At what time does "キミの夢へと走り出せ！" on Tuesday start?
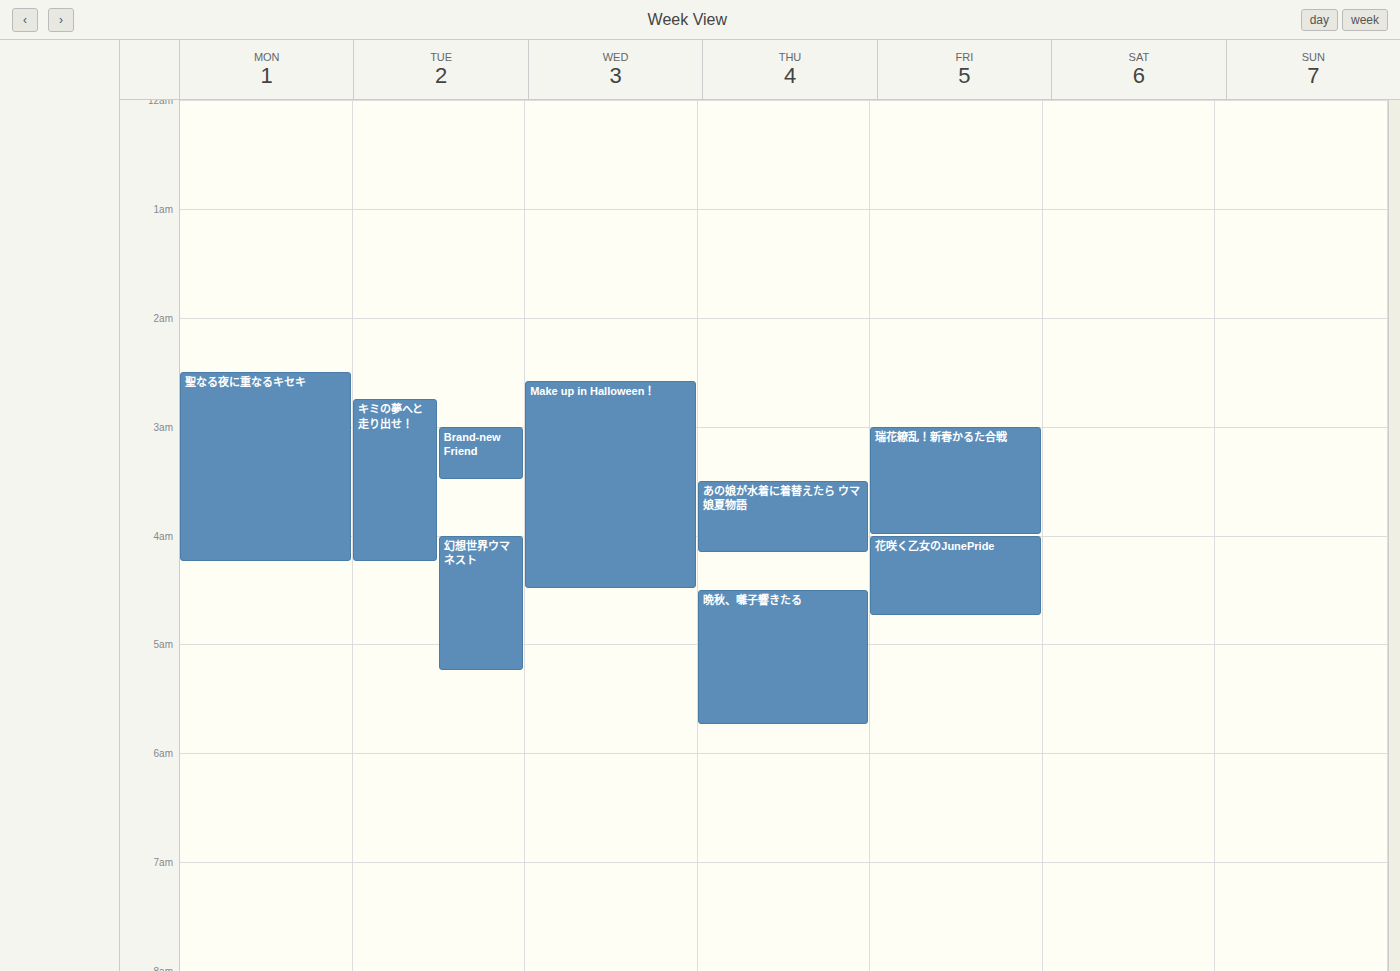
2:45 AM